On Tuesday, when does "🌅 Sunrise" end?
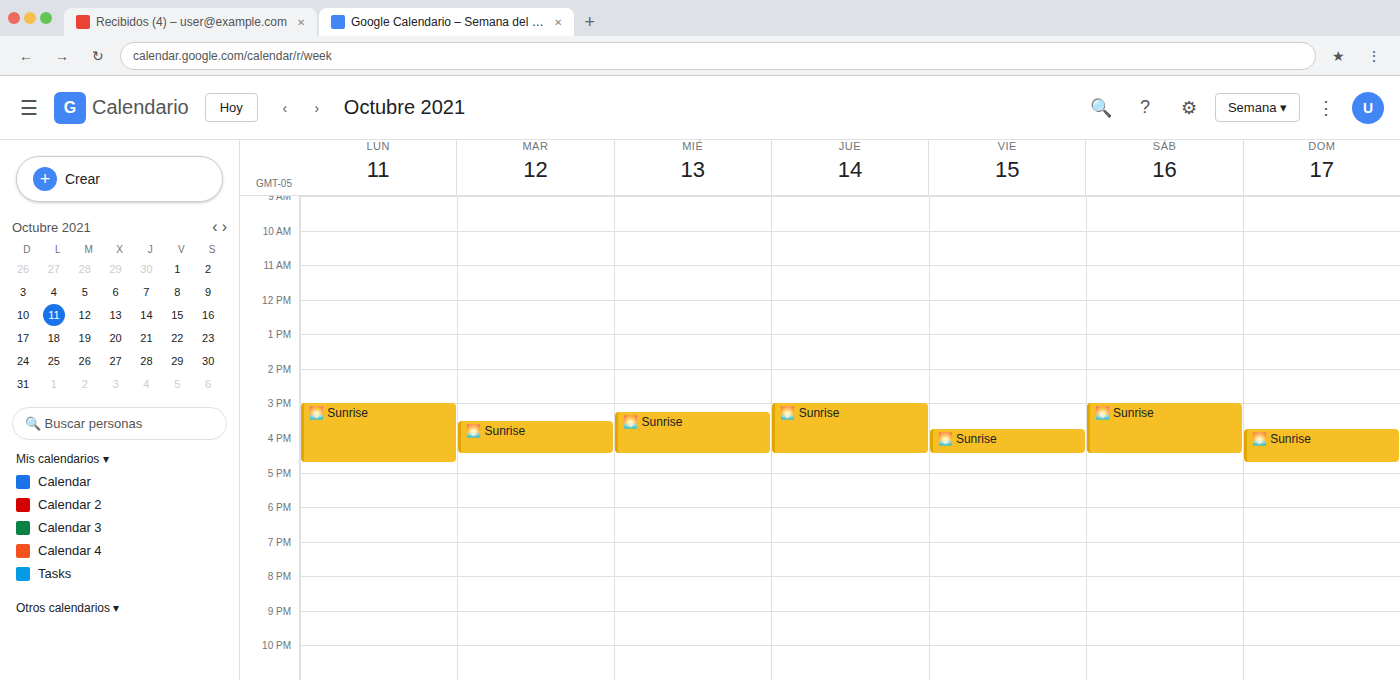
16:30